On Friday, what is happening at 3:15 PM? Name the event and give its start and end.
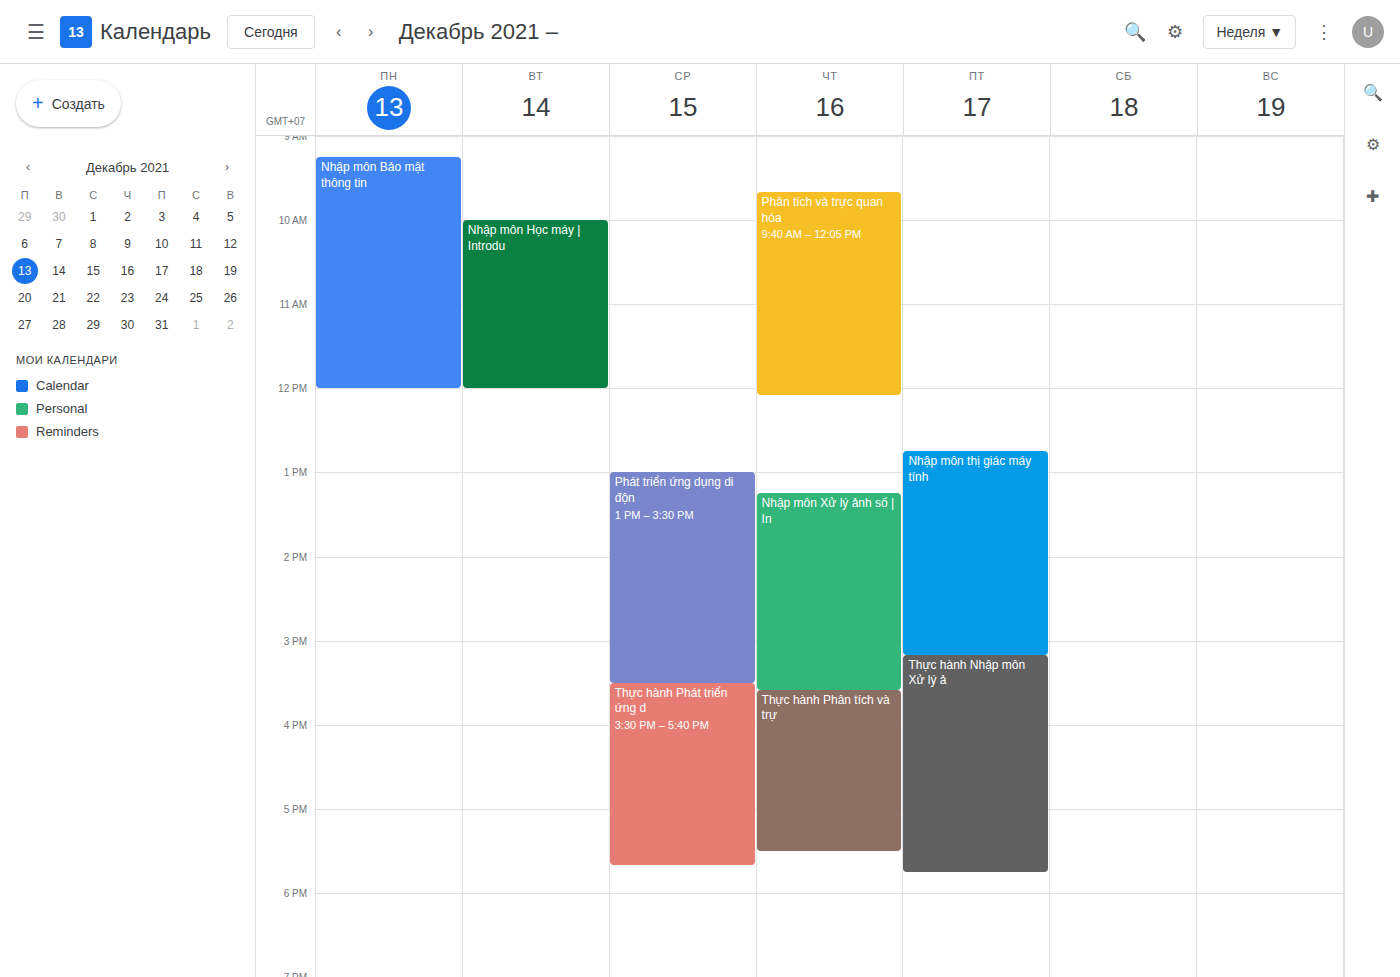
"Thực hành Nhập môn Xử lý ả", 3:10 PM to 5:45 PM